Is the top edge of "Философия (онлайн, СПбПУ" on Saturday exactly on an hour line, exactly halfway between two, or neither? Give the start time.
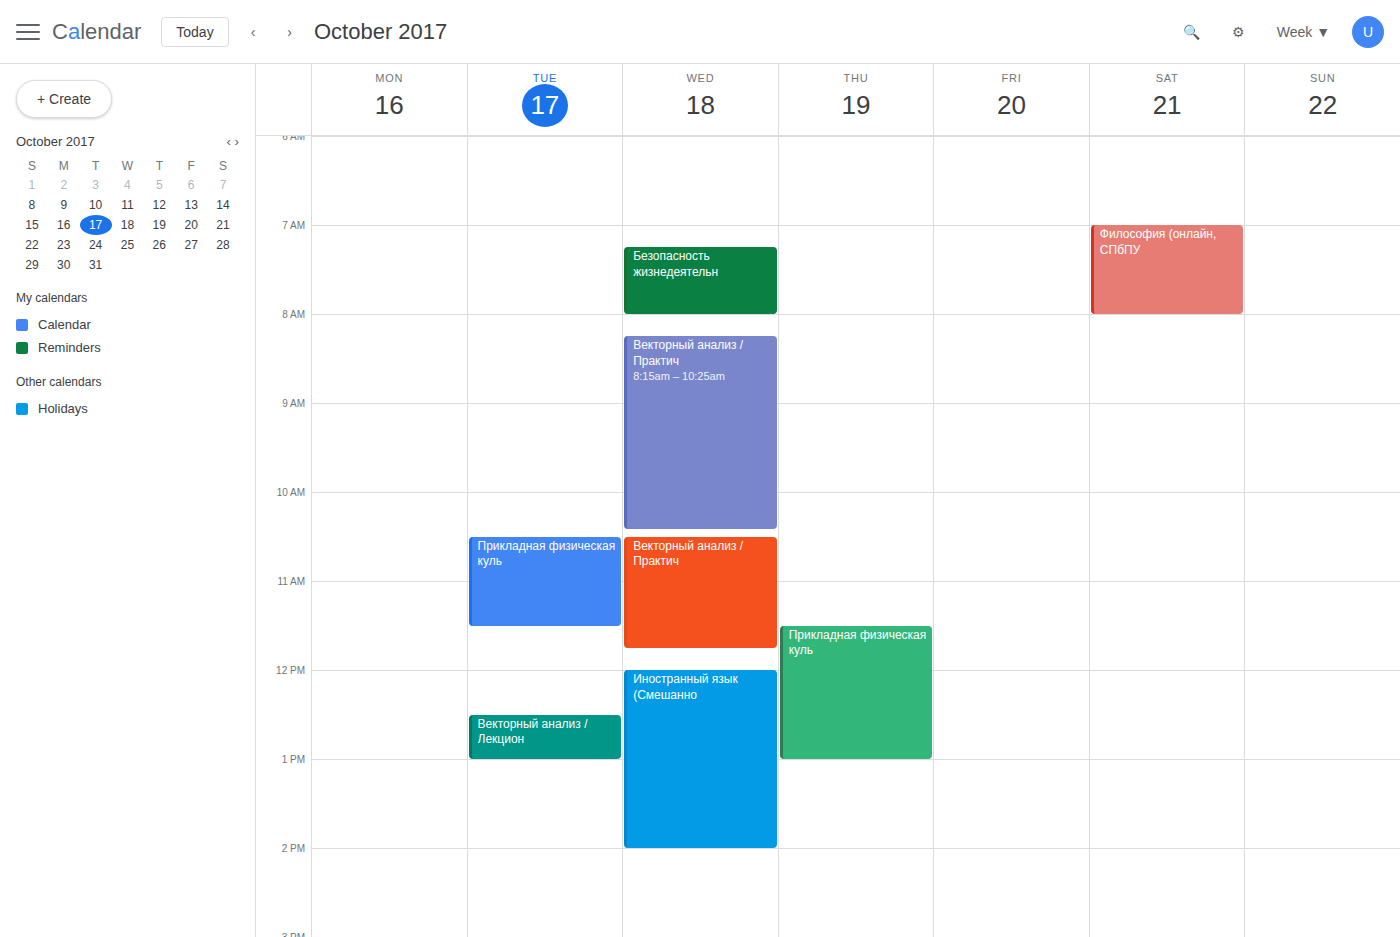
7:00 AM -- exactly on the 7 AM line.